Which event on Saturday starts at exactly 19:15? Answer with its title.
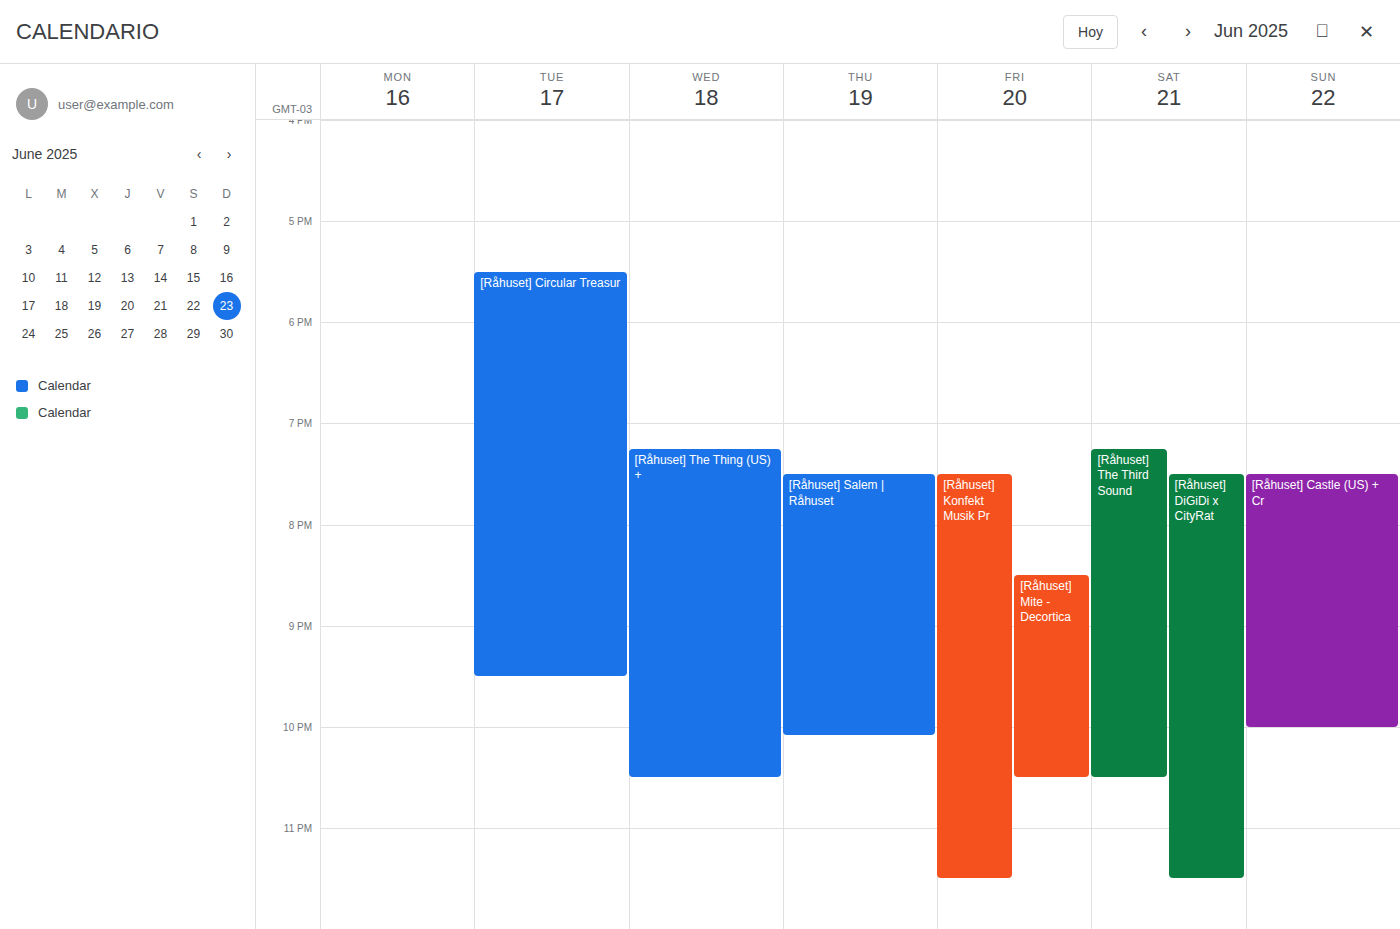
"[Råhuset] The Third Sound"